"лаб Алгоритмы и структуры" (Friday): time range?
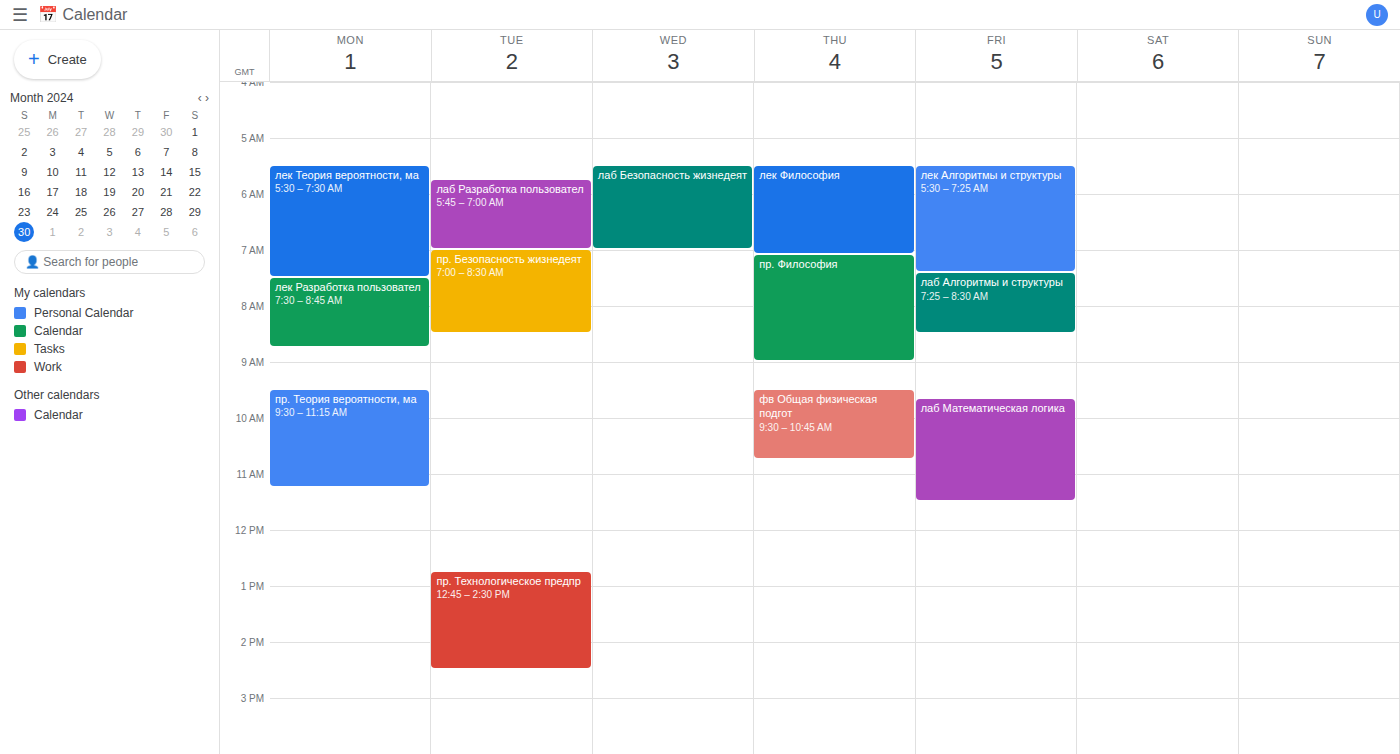
7:25 AM to 8:30 AM